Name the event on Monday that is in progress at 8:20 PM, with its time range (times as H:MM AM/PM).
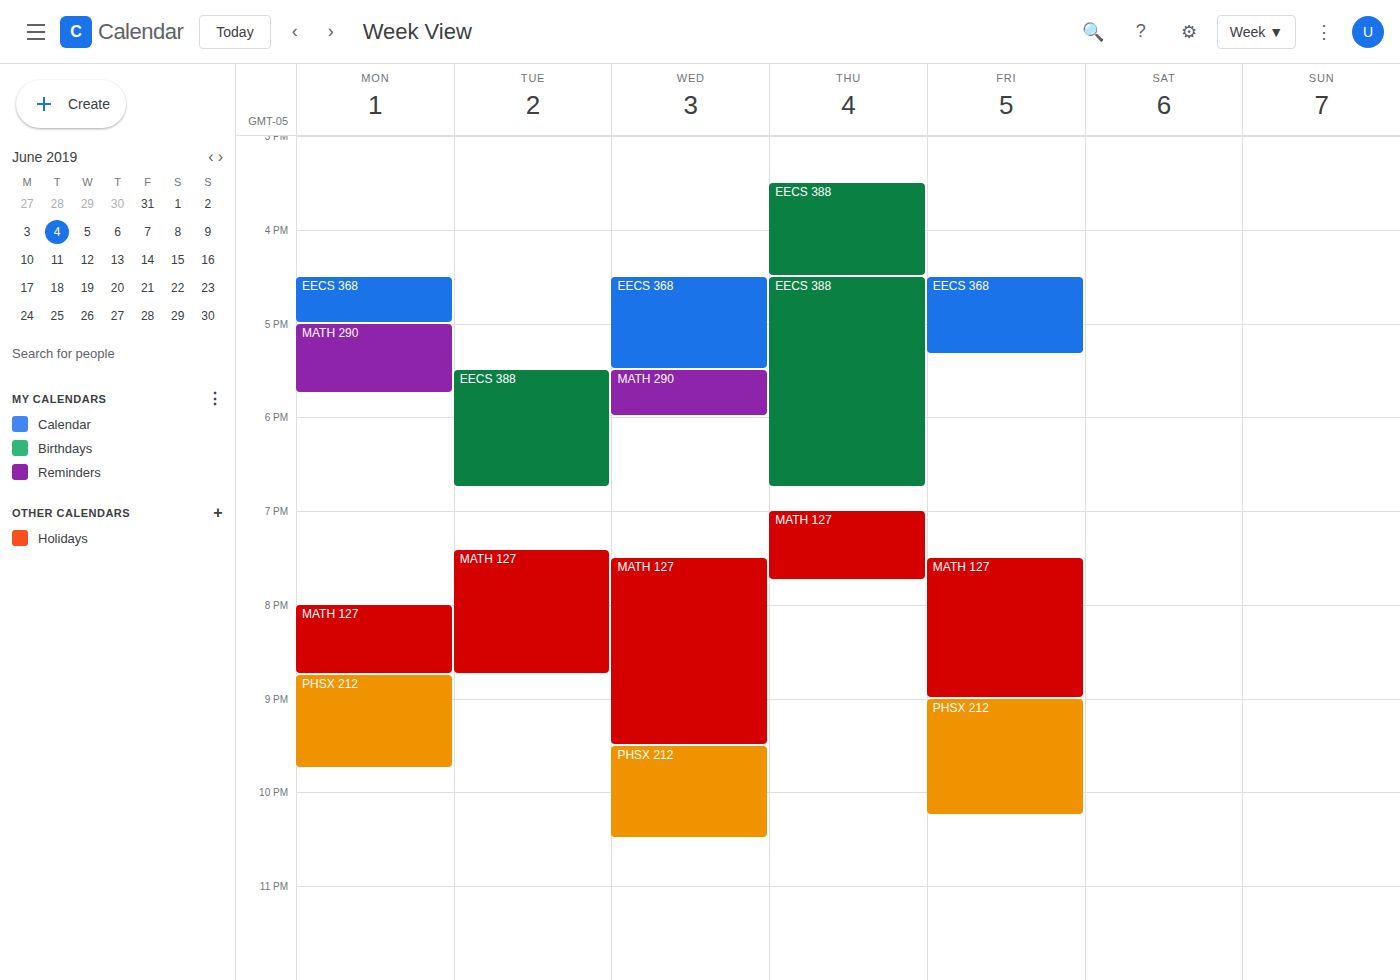
"MATH 127", 8:00 PM to 8:45 PM